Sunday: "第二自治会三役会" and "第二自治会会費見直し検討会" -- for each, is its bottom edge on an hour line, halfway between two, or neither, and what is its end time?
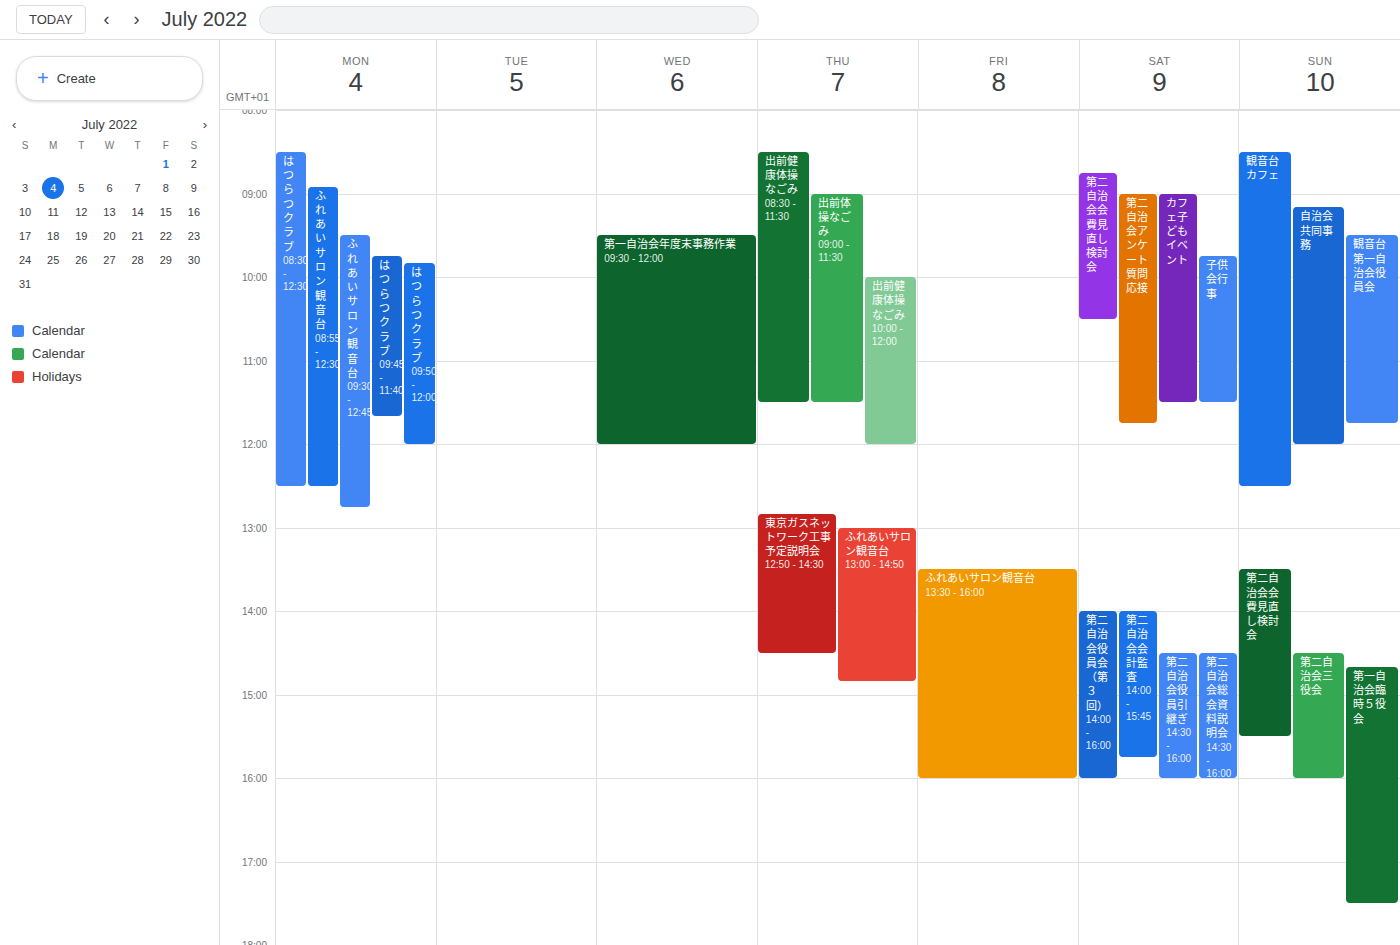
"第二自治会三役会": 4:00 PM, exactly on the 4 PM line. "第二自治会会費見直し検討会": 3:30 PM, halfway between the 3 PM and 4 PM lines.